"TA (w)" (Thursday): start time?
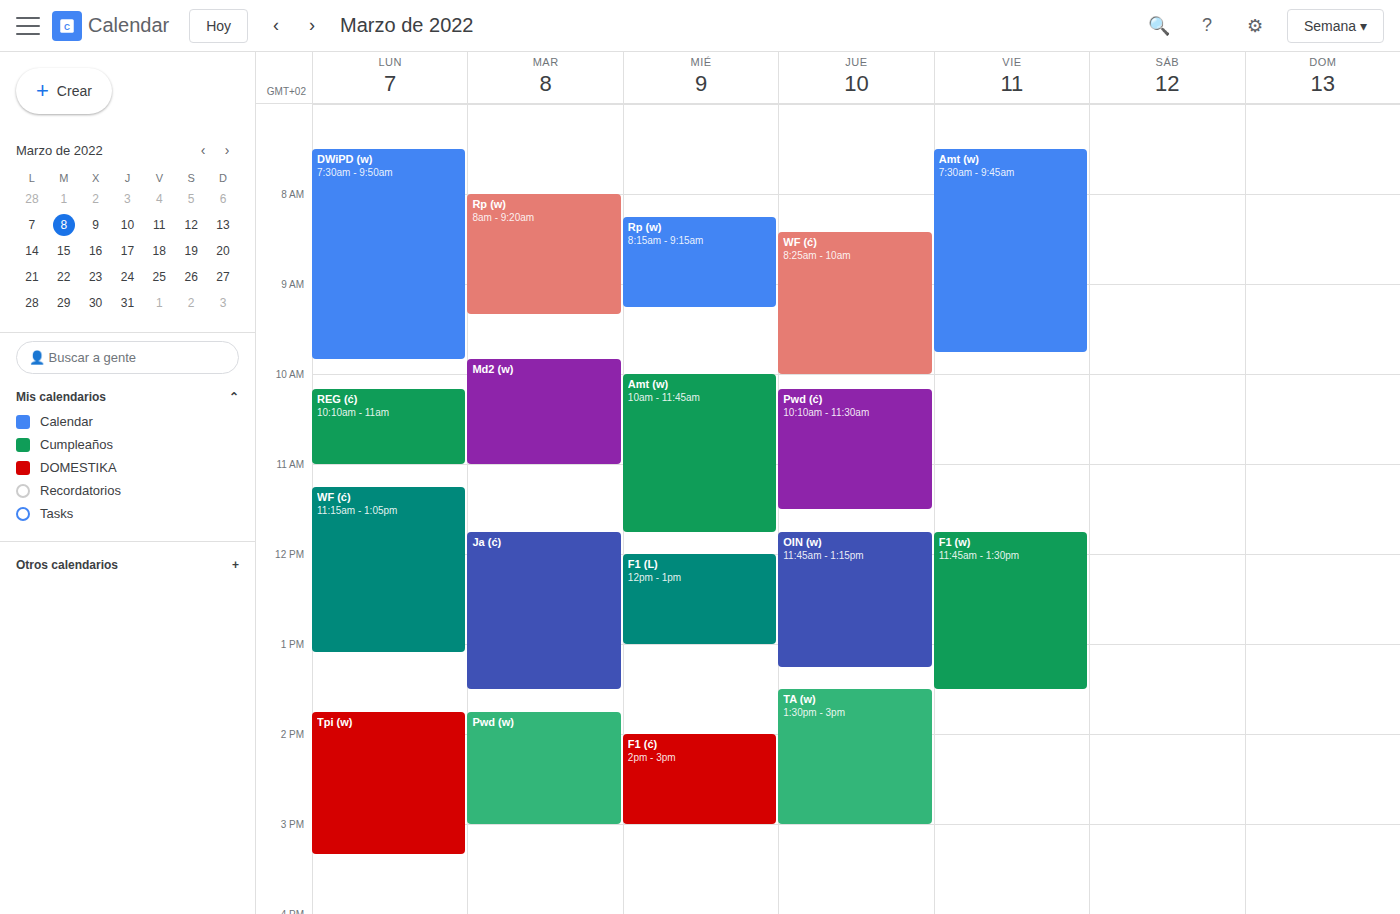
1:30 PM